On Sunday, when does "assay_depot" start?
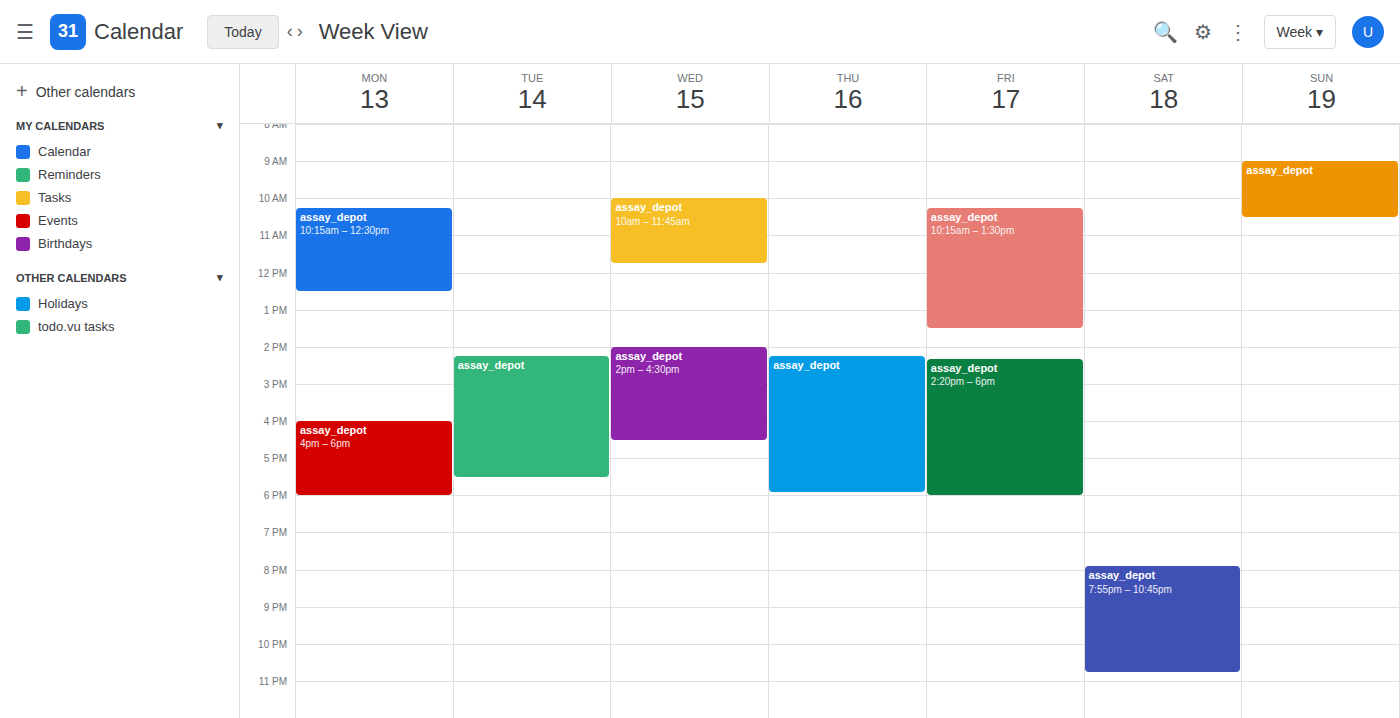
9:00 AM